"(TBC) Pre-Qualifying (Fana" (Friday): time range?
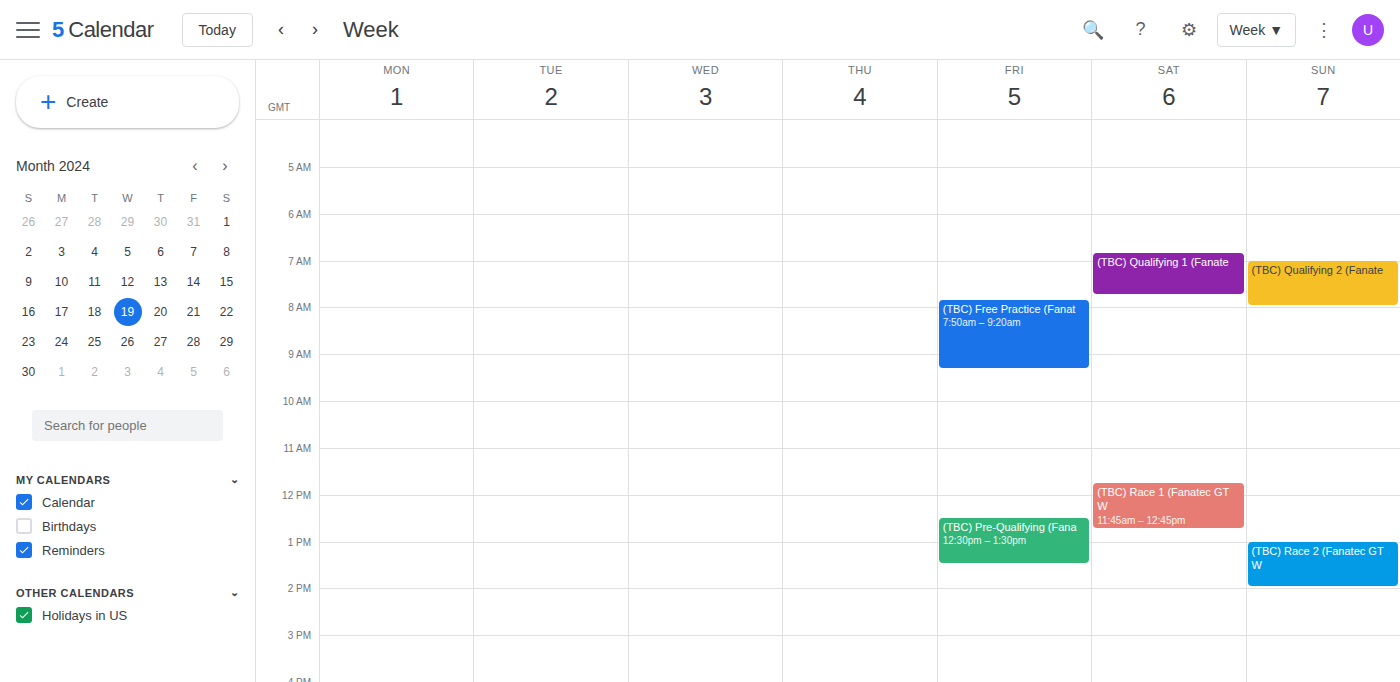
12:30 PM to 1:30 PM